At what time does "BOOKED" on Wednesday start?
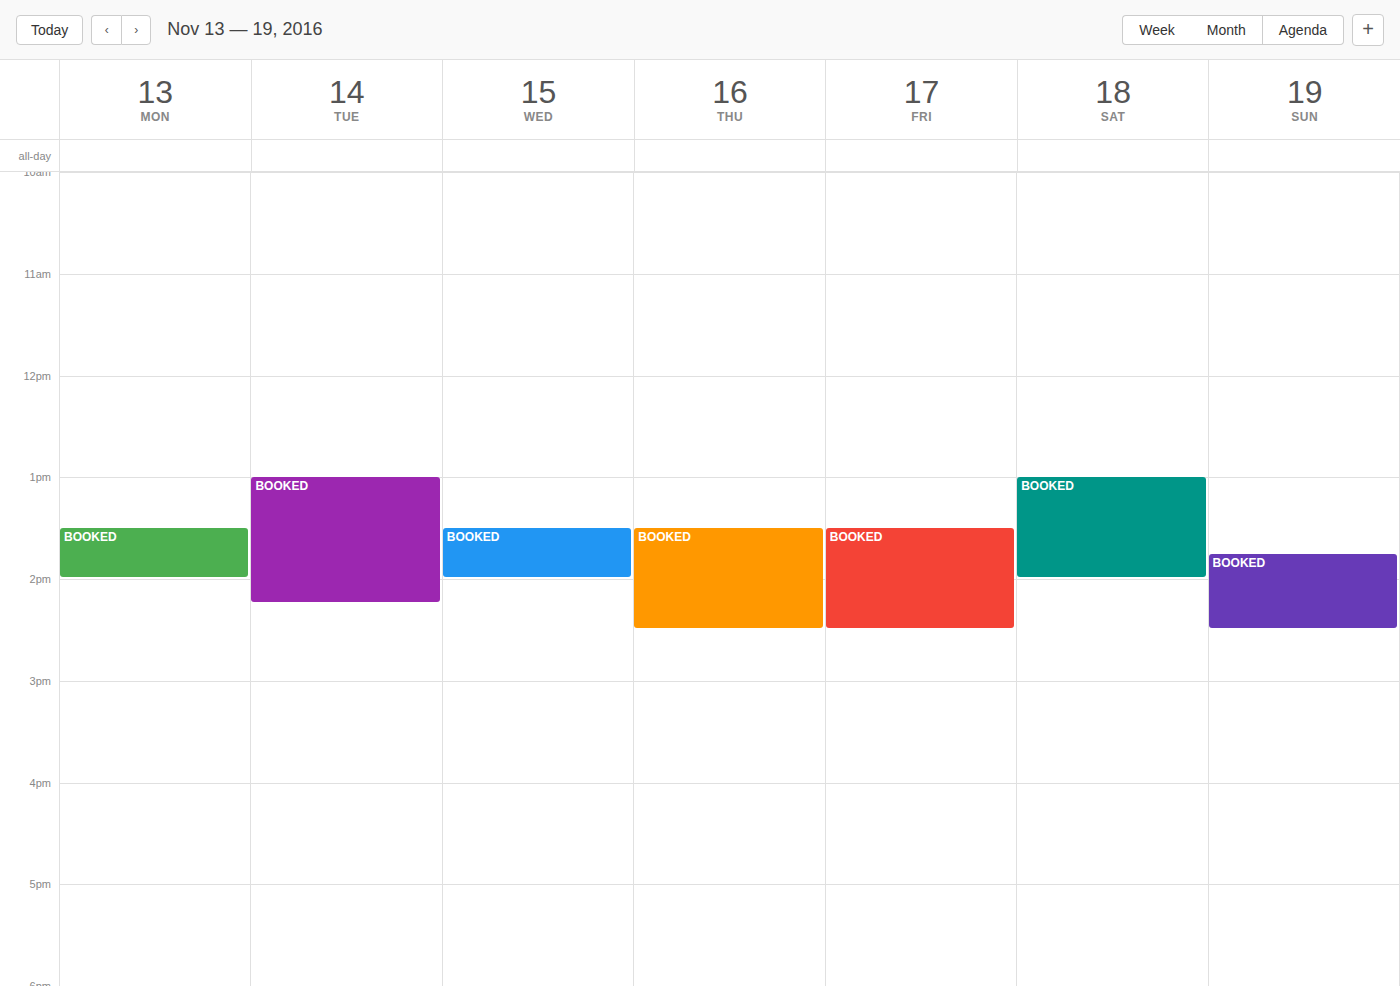
1:30 PM